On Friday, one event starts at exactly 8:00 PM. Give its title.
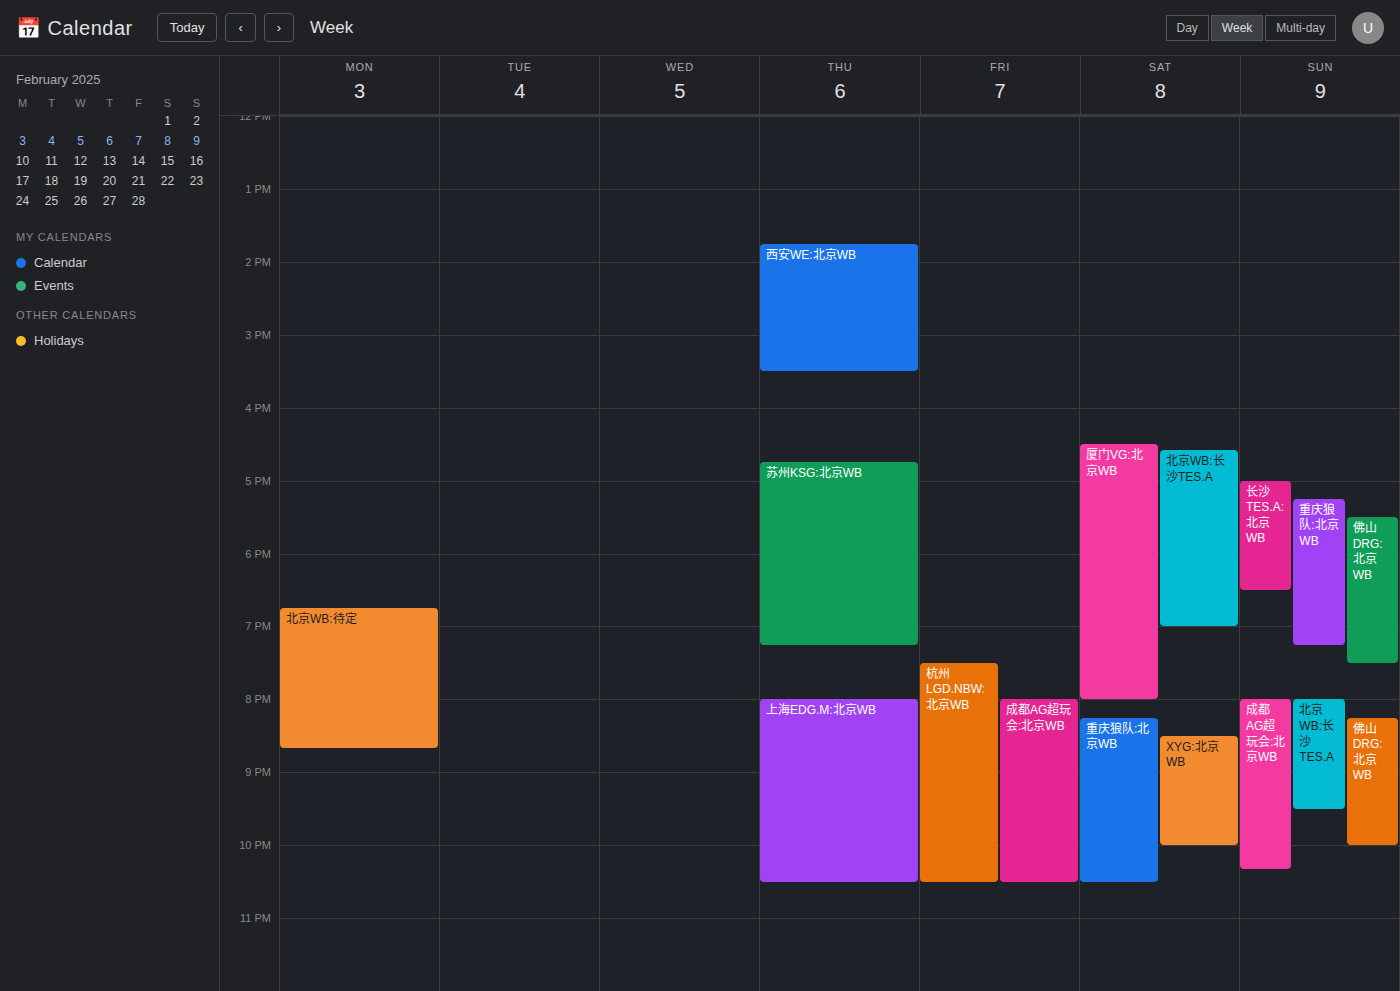
"成都AG超玩会:北京WB"